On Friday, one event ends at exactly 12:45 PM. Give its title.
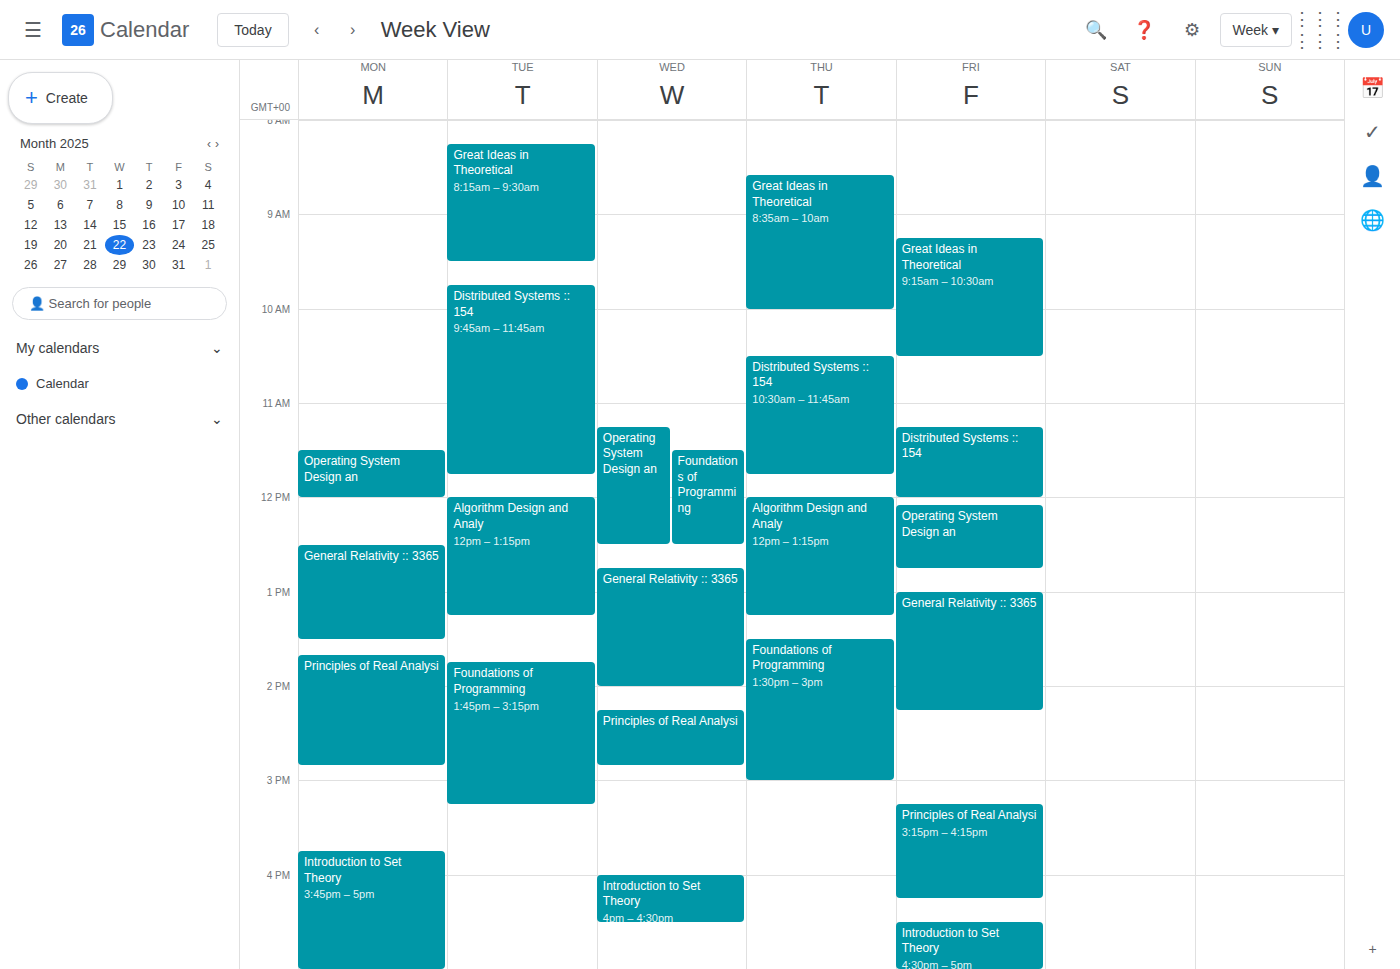
"Operating System Design an"